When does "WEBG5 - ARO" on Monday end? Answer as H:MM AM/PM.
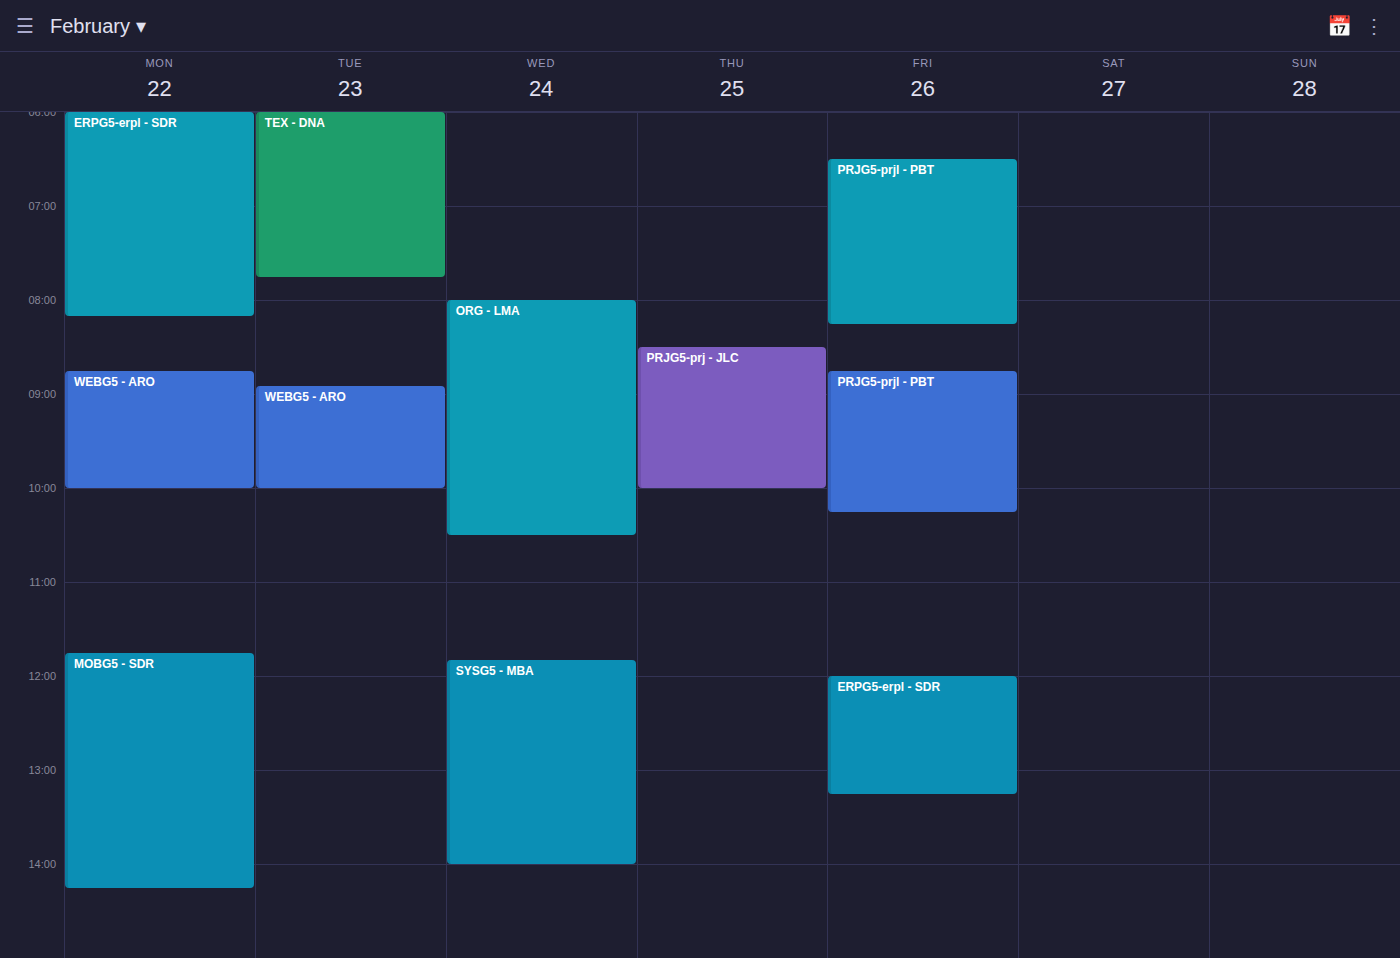
10:00 AM